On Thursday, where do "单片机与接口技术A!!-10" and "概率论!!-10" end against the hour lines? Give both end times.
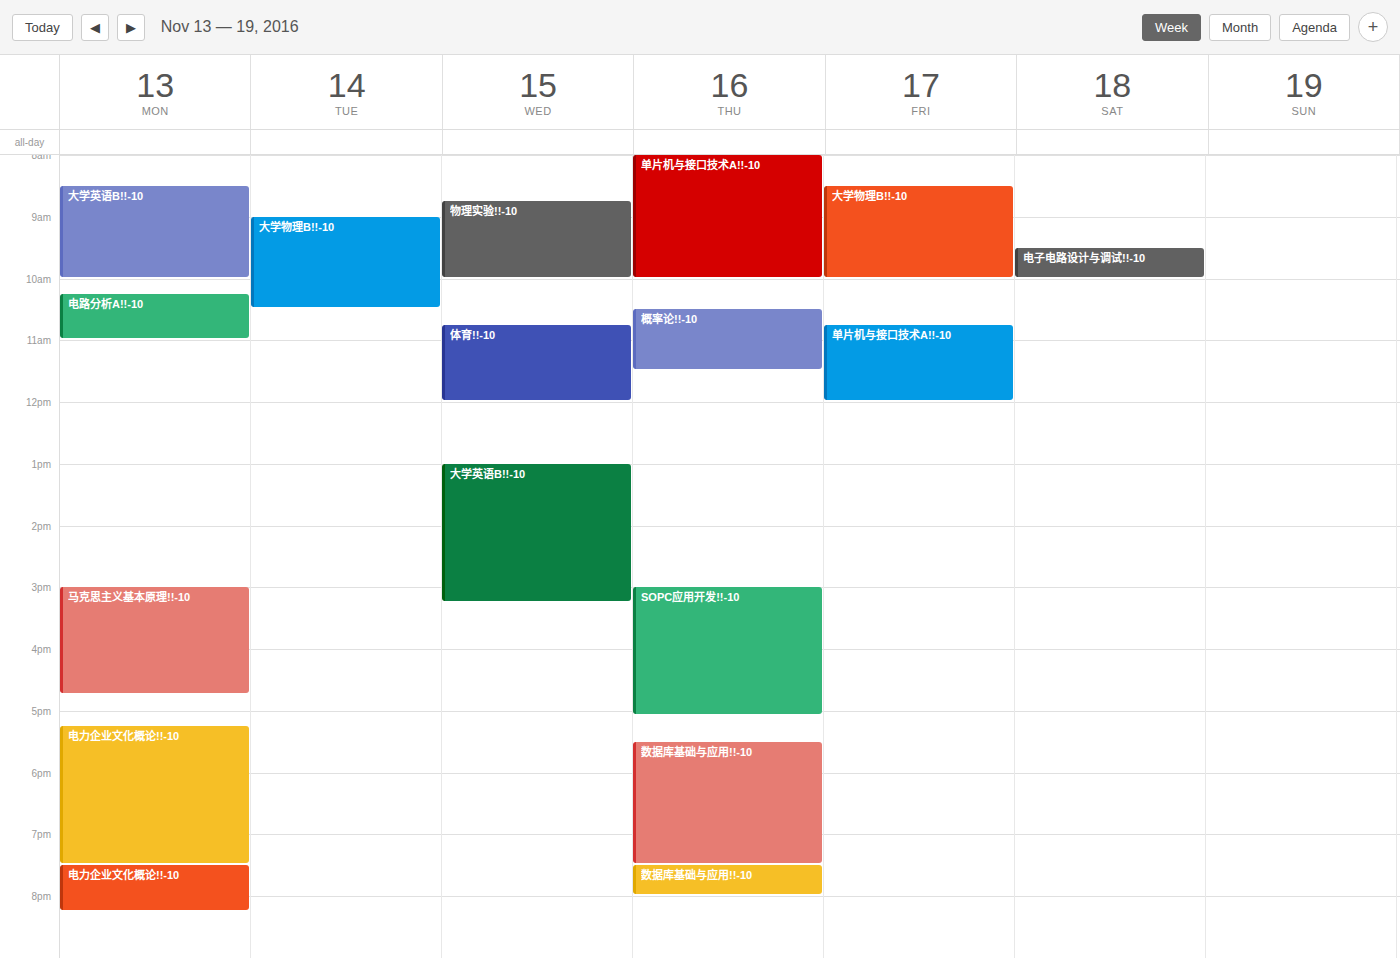
"单片机与接口技术A!!-10": 10:00 AM, exactly on the 10 AM line. "概率论!!-10": 11:30 AM, halfway between the 11 AM and 12 PM lines.